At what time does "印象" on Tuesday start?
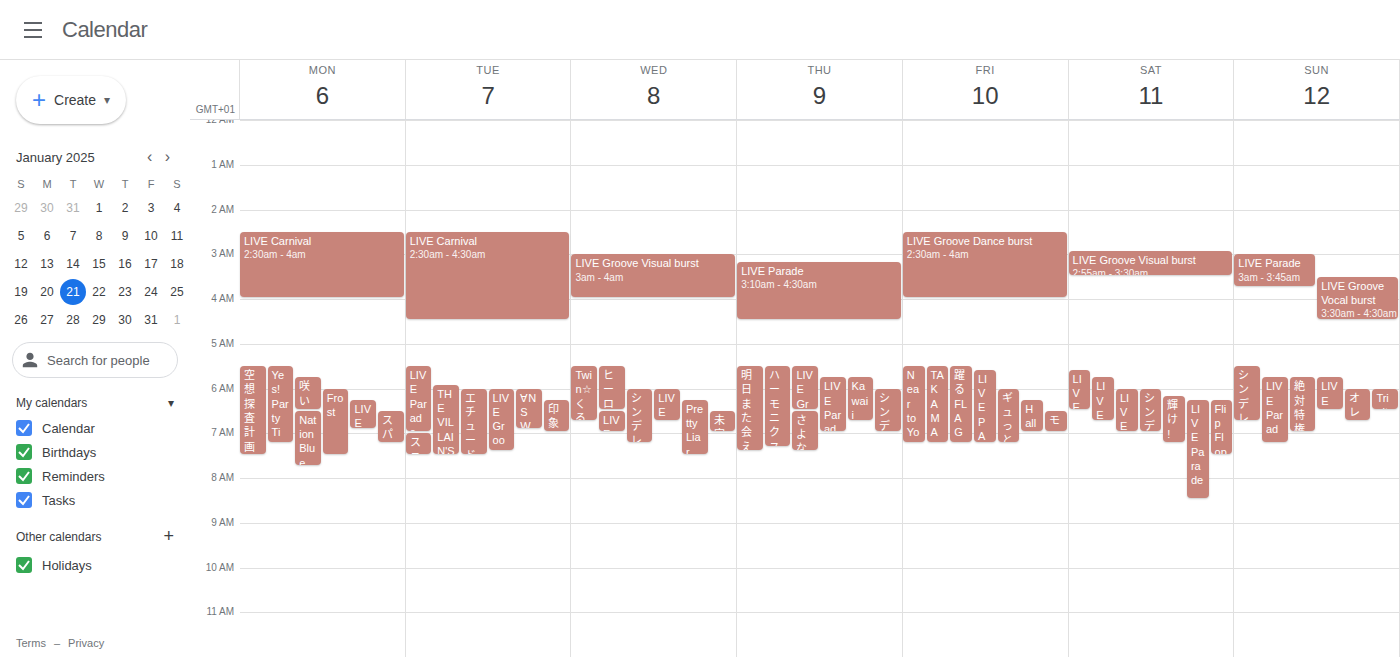
6:15 AM